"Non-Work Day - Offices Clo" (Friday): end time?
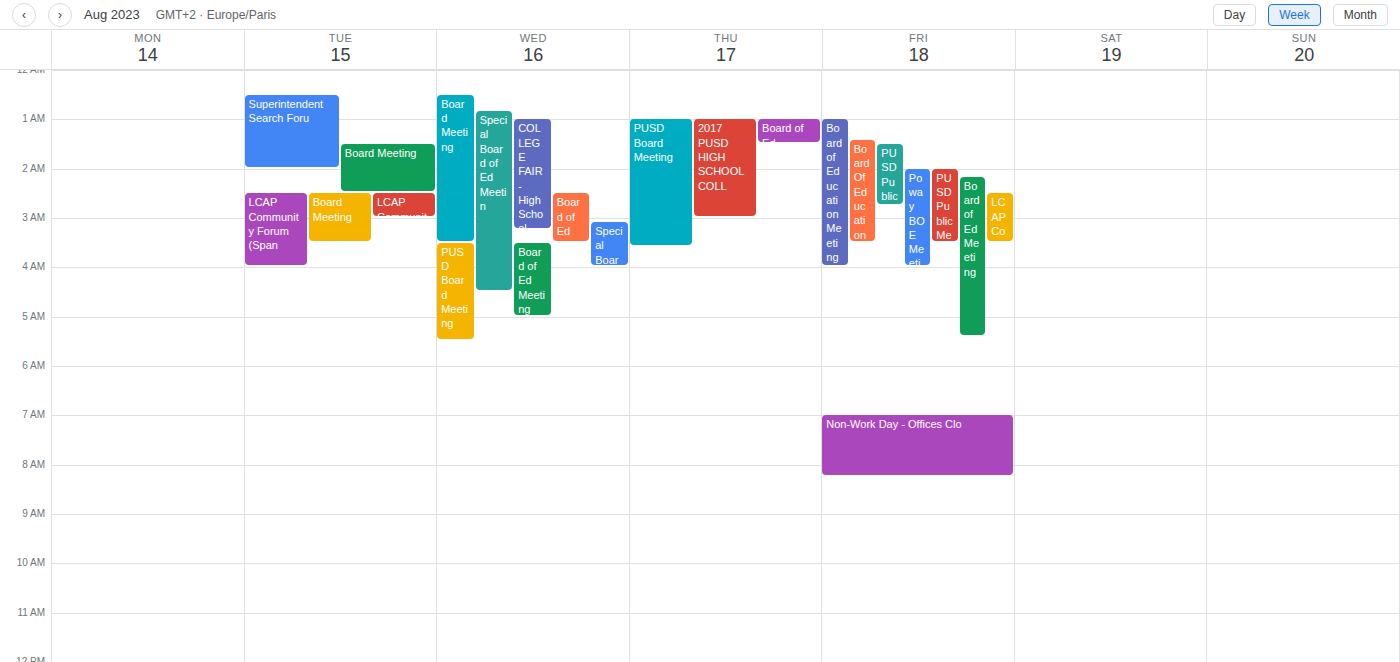
8:15 AM